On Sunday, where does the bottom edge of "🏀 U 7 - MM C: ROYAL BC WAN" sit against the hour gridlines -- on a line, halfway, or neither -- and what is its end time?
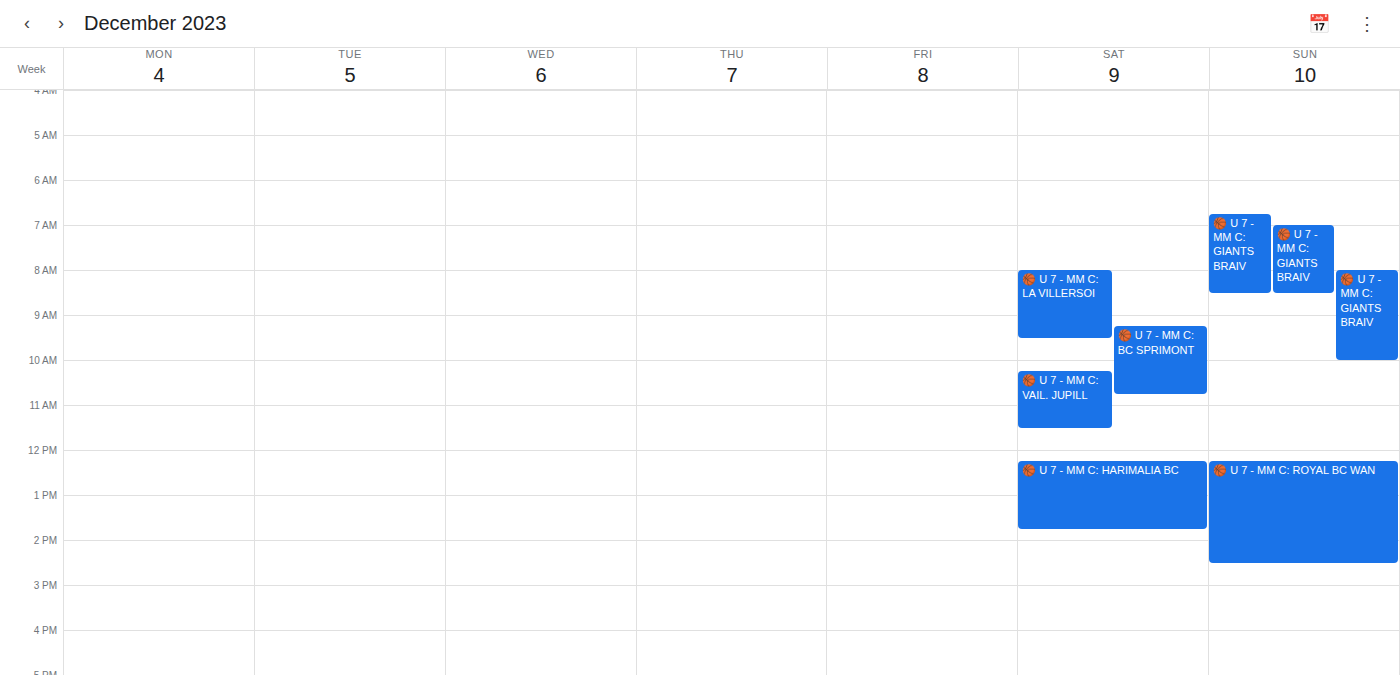
2:30 PM -- halfway between the 2 PM and 3 PM lines.